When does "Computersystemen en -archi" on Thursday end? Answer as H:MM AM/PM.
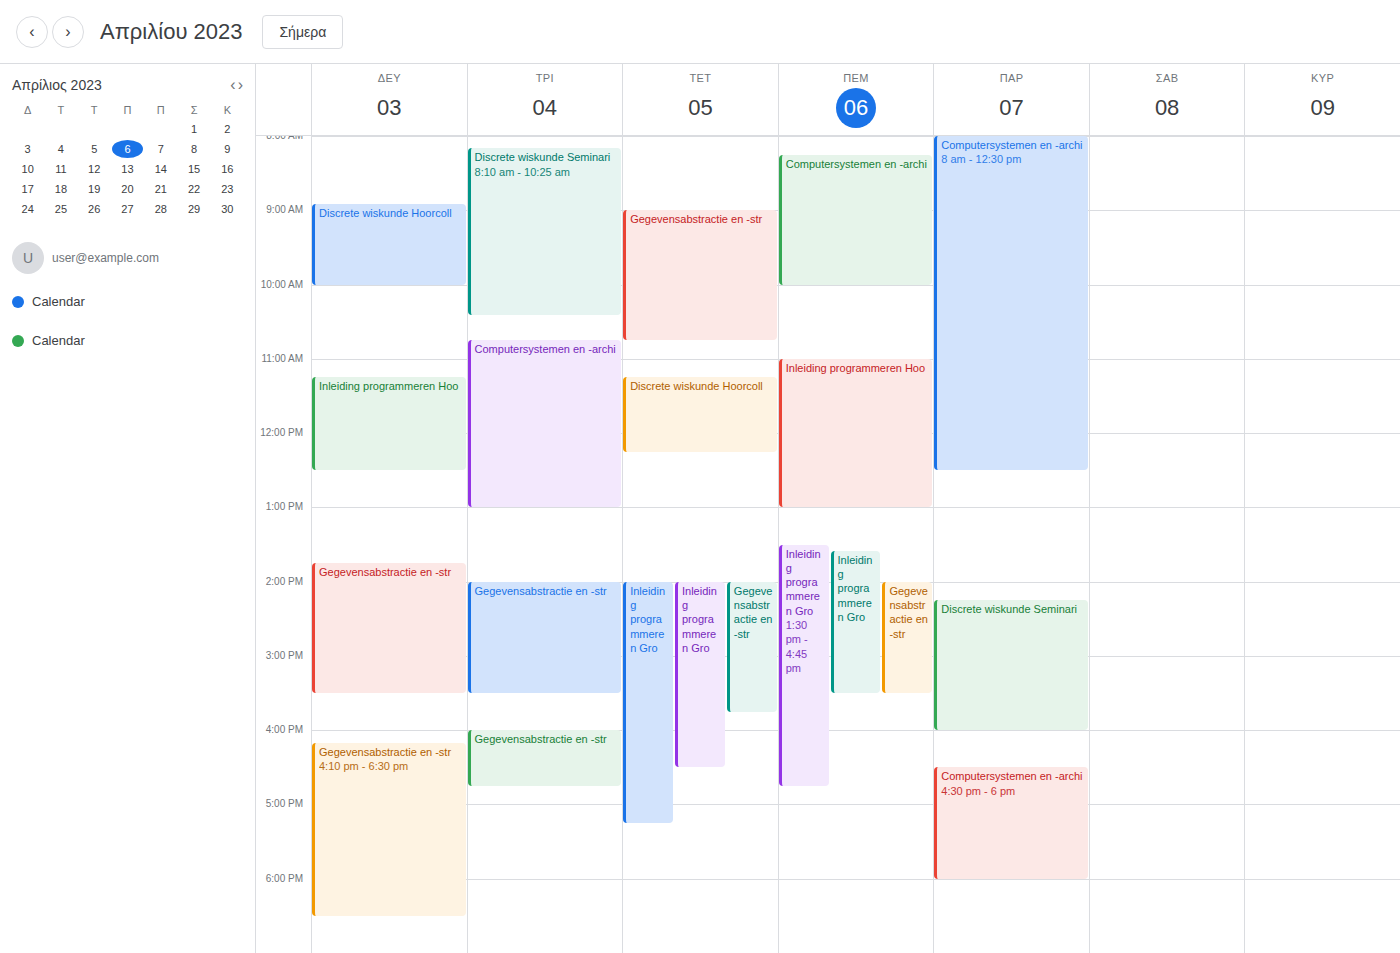
10:00 AM